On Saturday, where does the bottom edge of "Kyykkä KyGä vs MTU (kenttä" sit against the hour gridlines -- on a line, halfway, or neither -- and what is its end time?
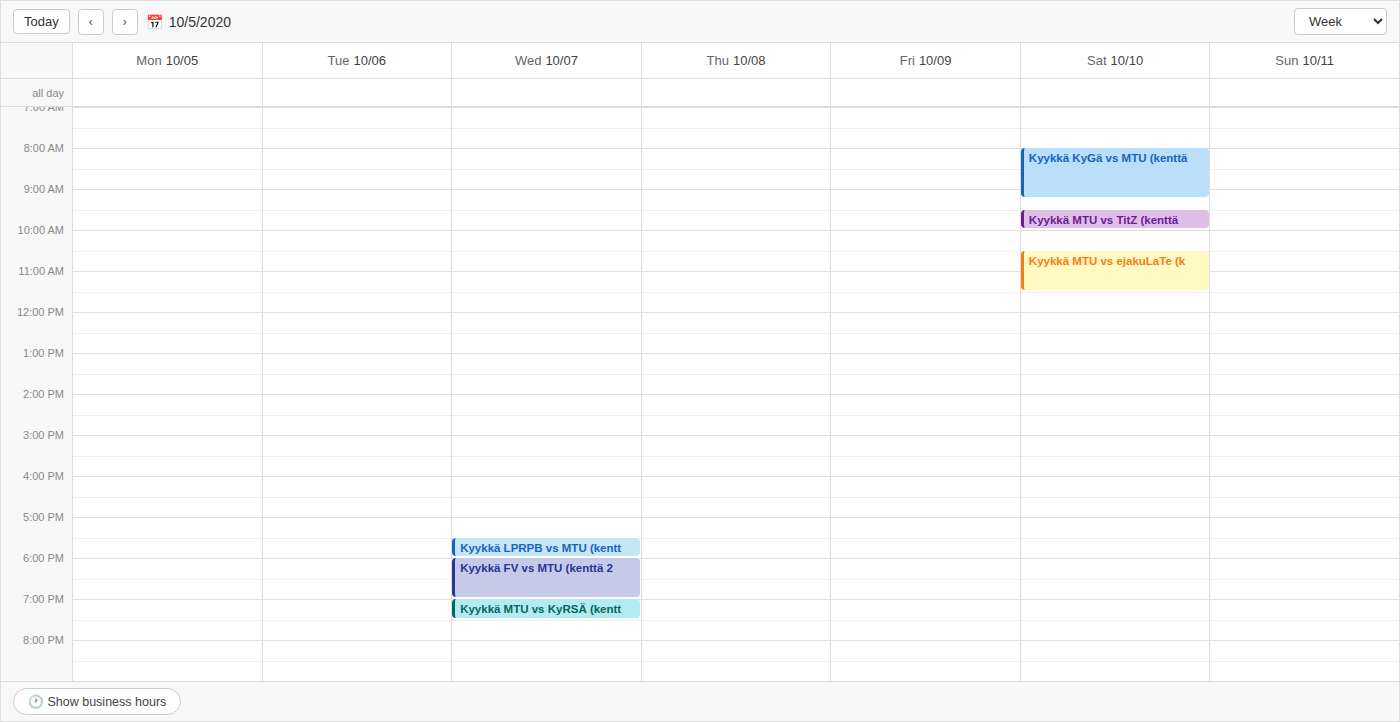
9:15 AM -- neither: a quarter of the way from the 9 AM line to the 10 AM line.